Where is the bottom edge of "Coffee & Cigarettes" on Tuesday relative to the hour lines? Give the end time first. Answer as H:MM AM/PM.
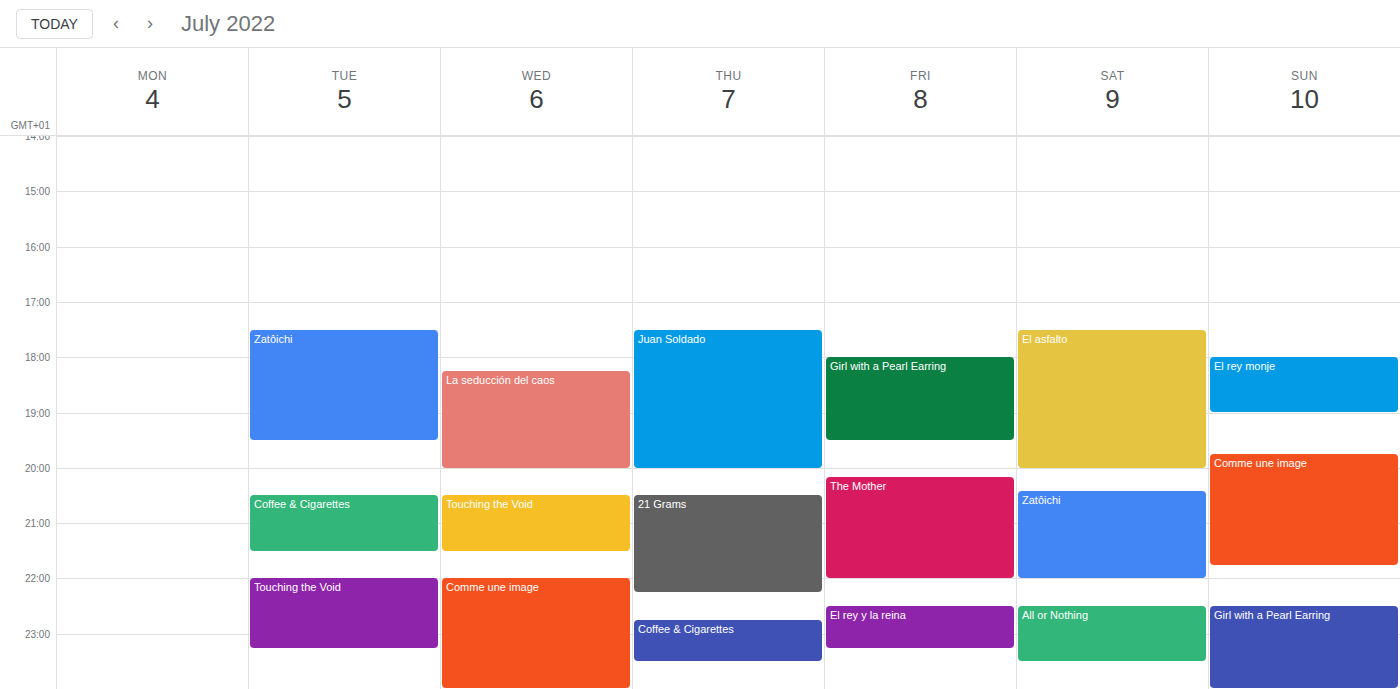
9:30 PM -- halfway between the 9 PM and 10 PM lines.